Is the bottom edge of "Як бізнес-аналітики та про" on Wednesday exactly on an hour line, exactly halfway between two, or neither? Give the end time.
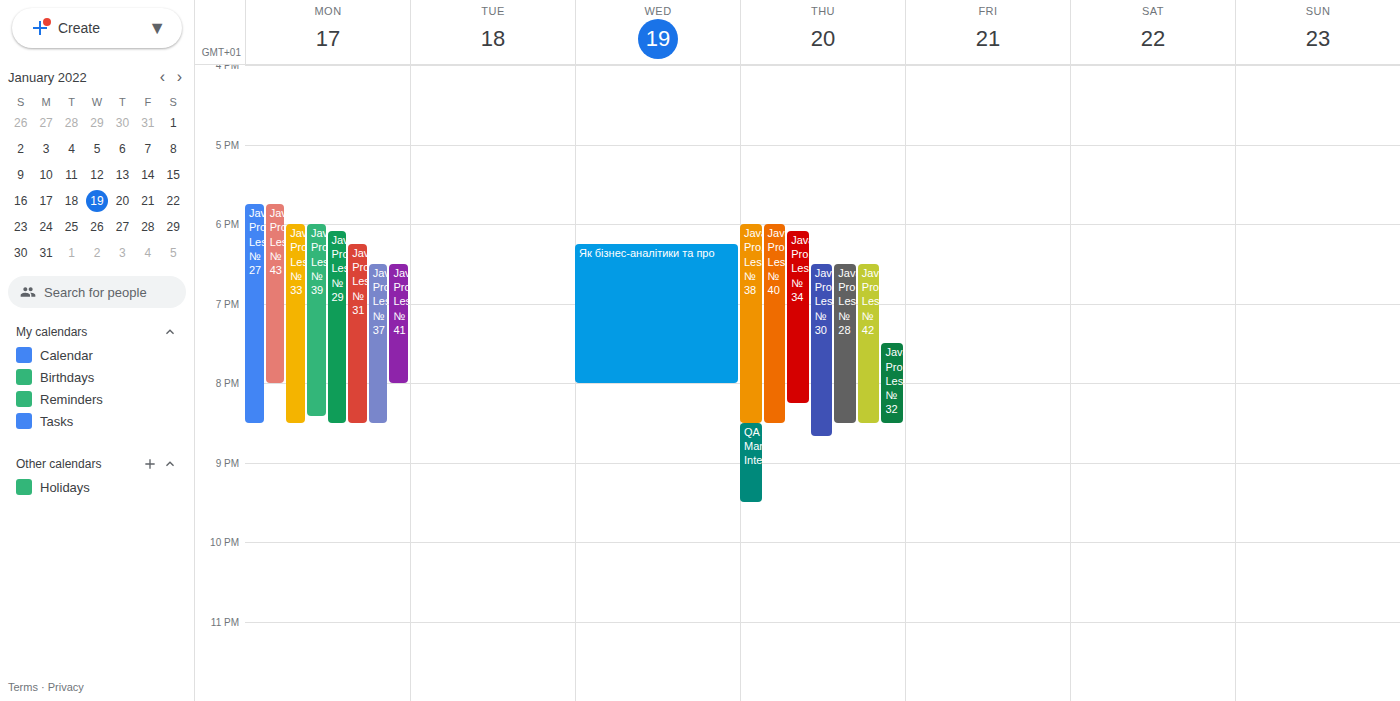
8:00 PM -- exactly on the 8 PM line.